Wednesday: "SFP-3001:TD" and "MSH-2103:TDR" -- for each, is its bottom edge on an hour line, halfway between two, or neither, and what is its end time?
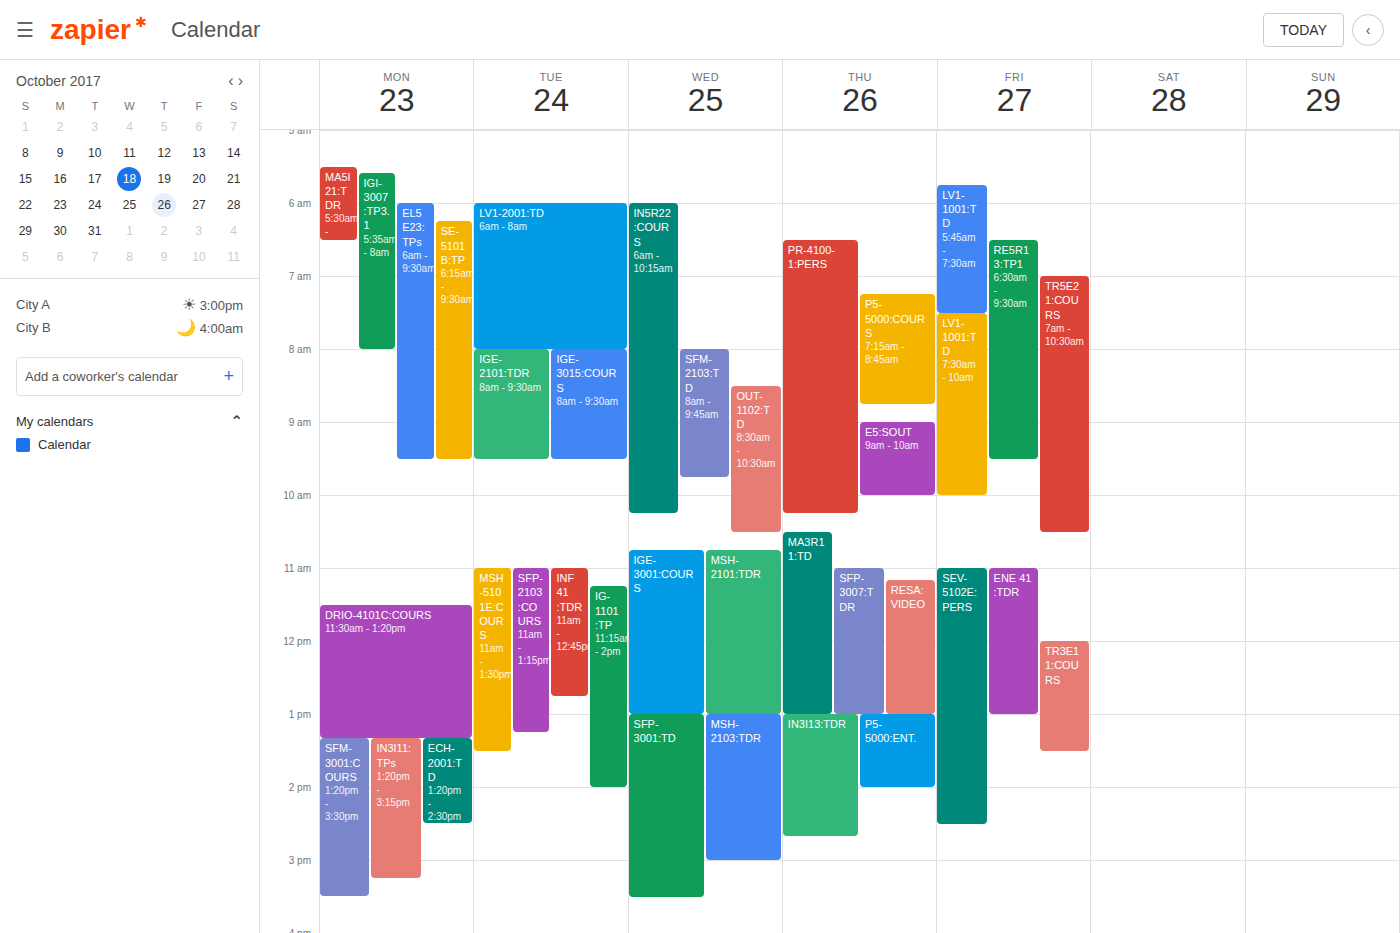
"SFP-3001:TD": 3:30 PM, halfway between the 3 PM and 4 PM lines. "MSH-2103:TDR": 3:00 PM, exactly on the 3 PM line.